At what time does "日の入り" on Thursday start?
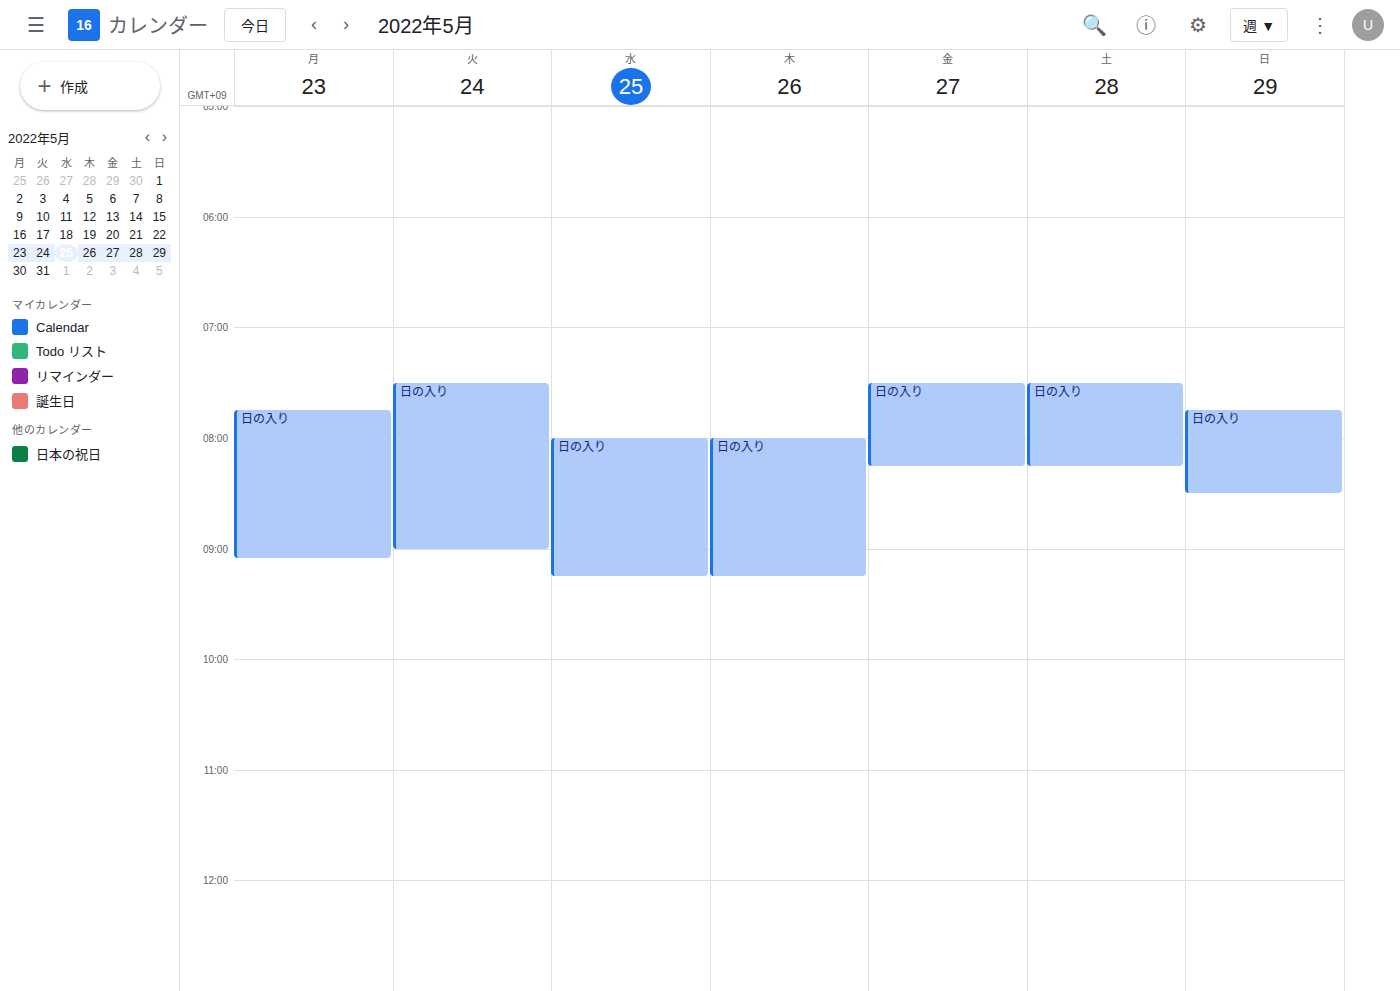
8:00 AM